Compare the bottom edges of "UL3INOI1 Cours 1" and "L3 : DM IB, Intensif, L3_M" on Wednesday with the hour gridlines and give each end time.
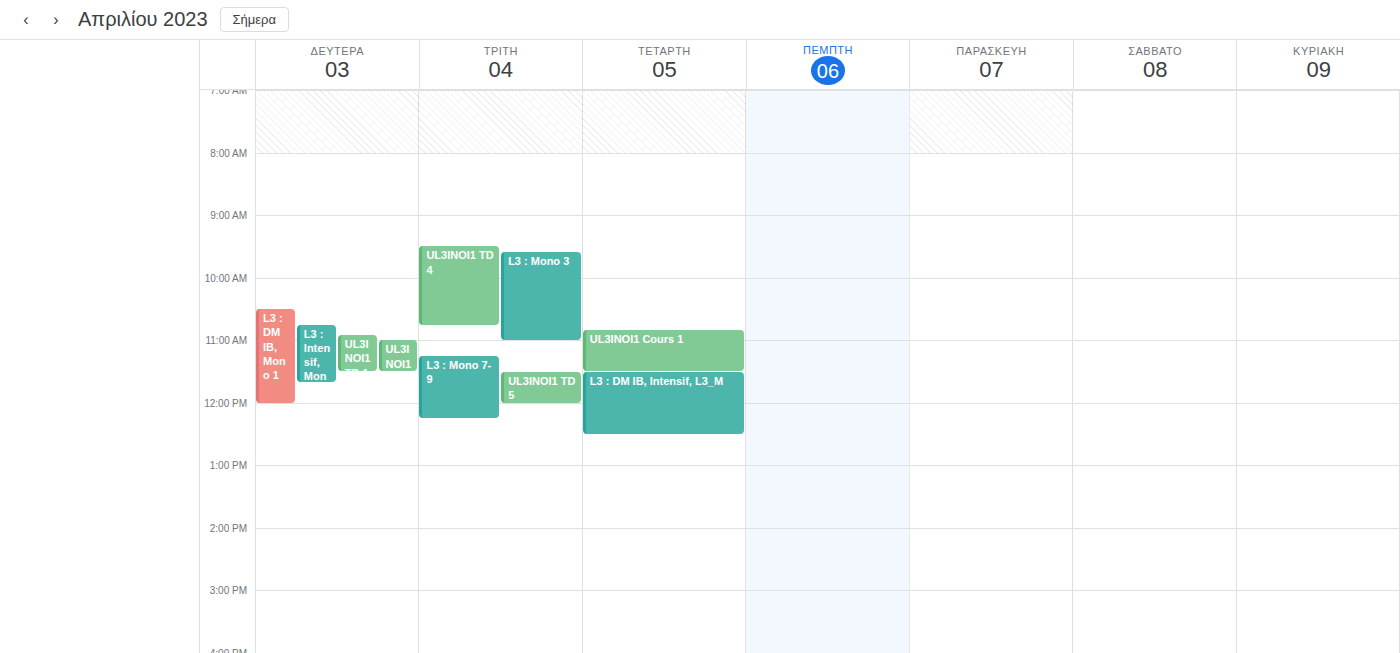
"UL3INOI1 Cours 1": 11:30, halfway between the 11:00 and 12:00 lines. "L3 : DM IB, Intensif, L3_M": 12:30, halfway between the 12:00 and 13:00 lines.